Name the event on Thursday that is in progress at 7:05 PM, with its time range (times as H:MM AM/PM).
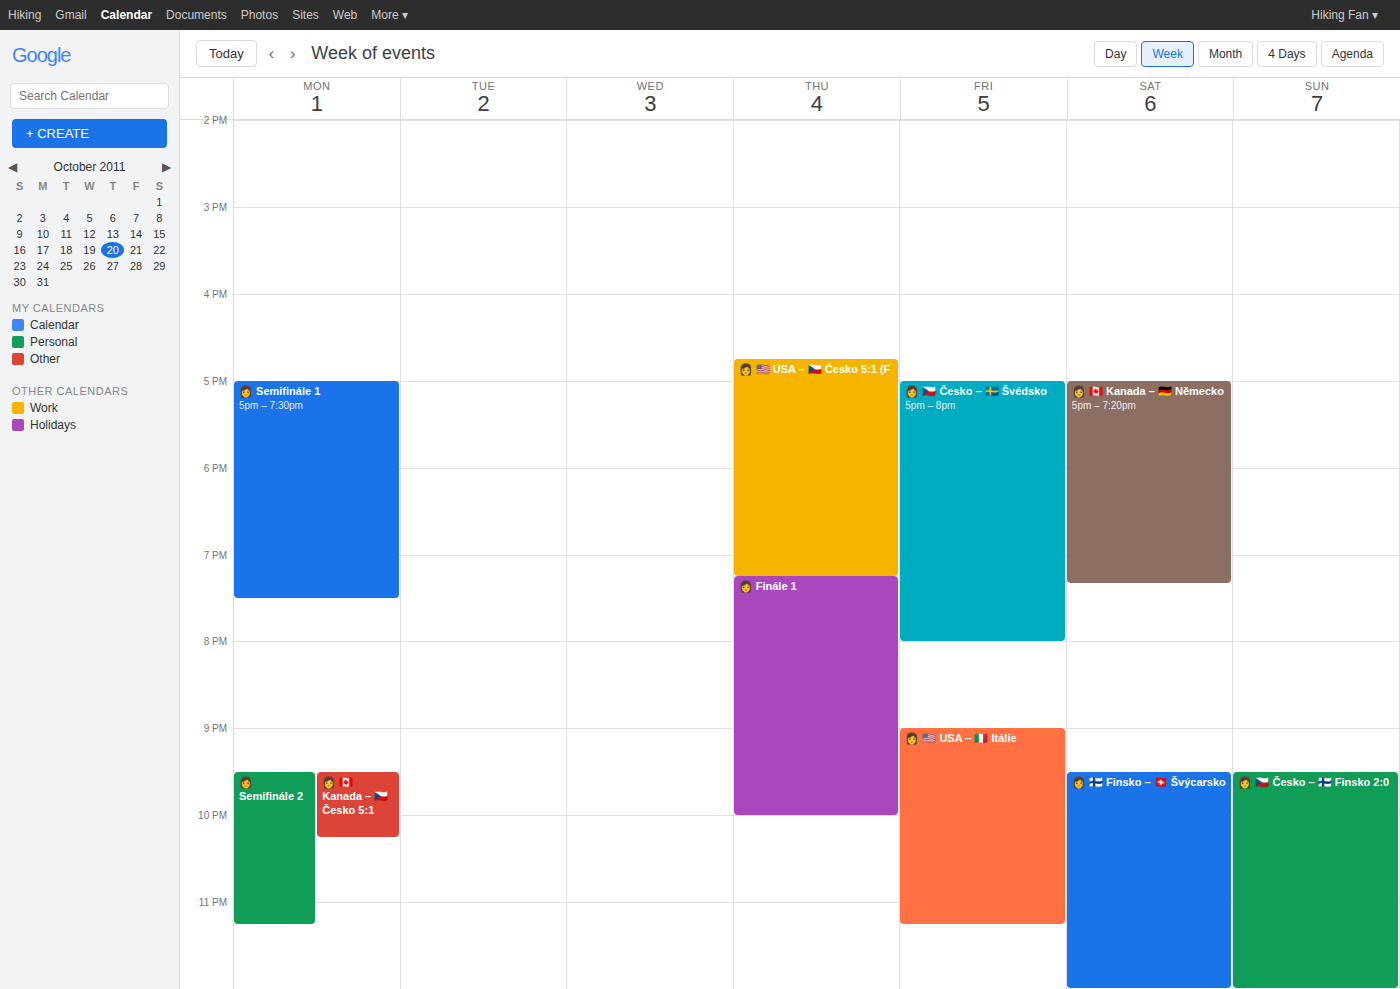
"👩 🇺🇸 USA – 🇨🇿 Česko 5:1 (F", 4:45 PM to 7:15 PM